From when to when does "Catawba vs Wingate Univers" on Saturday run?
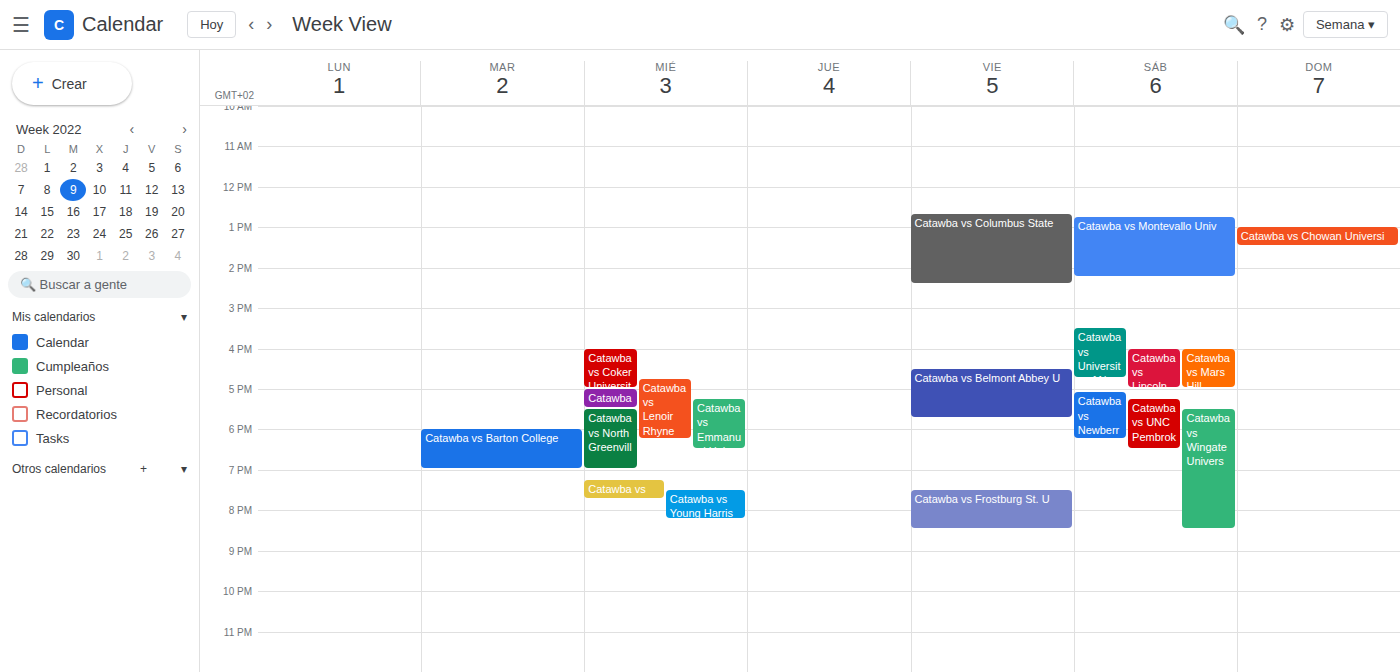
17:30 to 20:30